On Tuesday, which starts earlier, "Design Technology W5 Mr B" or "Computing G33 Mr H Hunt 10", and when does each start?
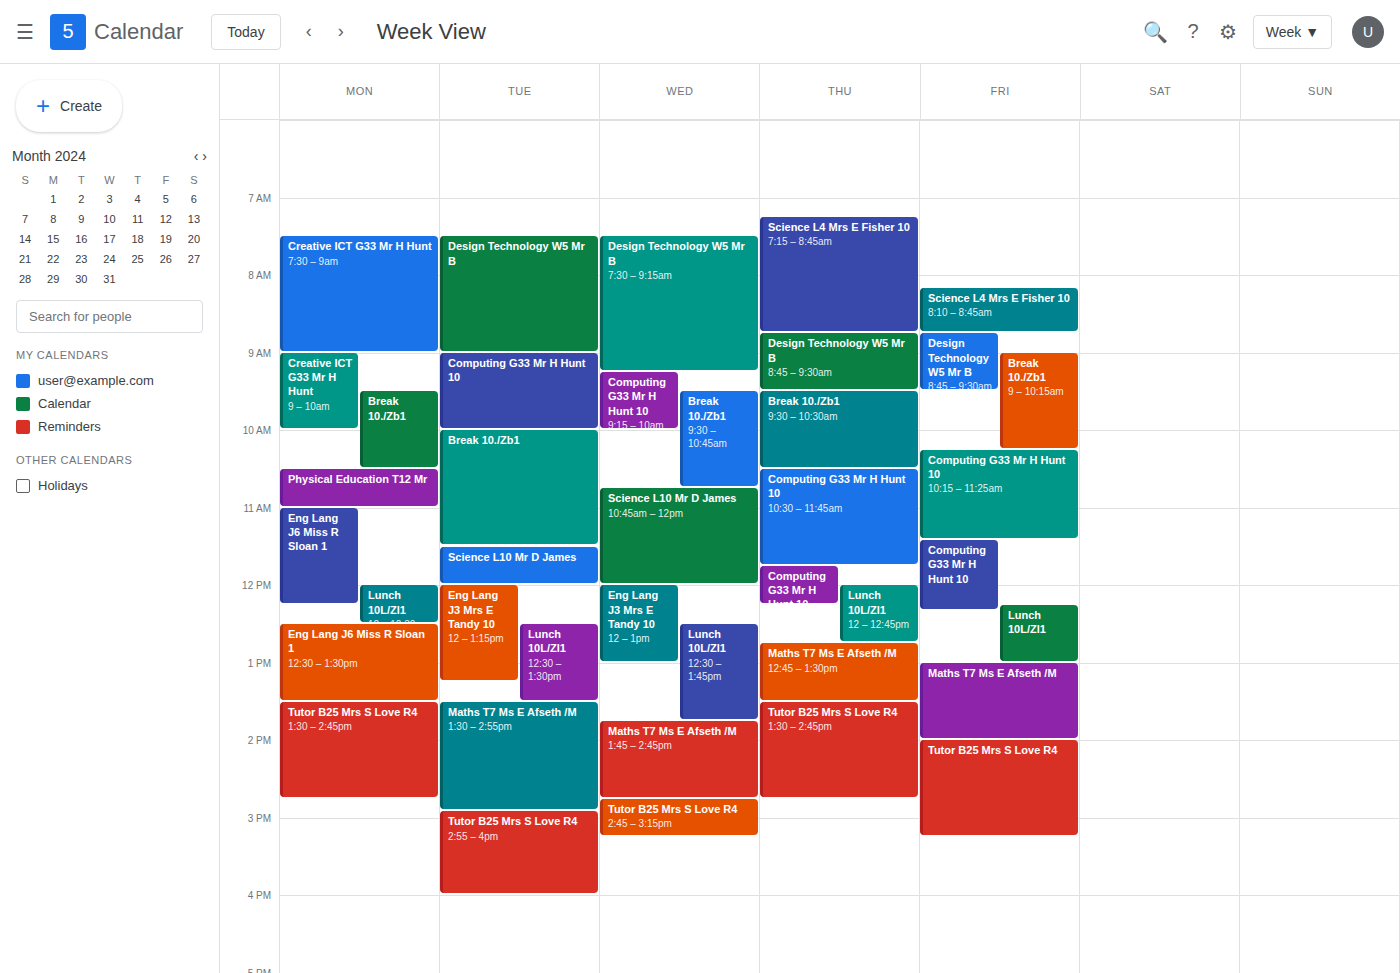
"Design Technology W5 Mr B" 7:30 AM; "Computing G33 Mr H Hunt 10" 9:00 AM.